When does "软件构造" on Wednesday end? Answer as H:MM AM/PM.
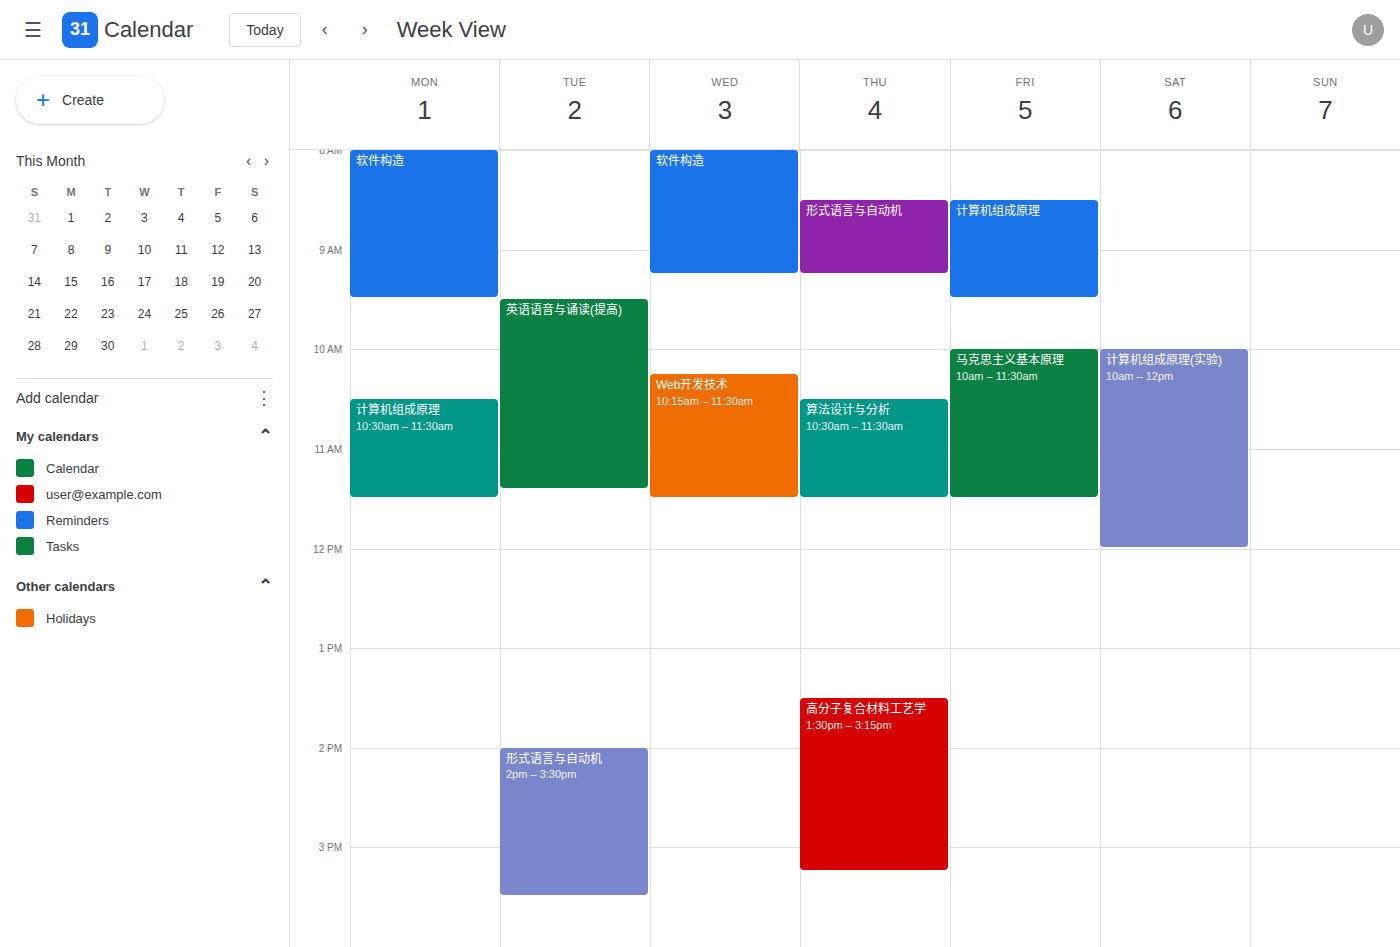
9:15 AM